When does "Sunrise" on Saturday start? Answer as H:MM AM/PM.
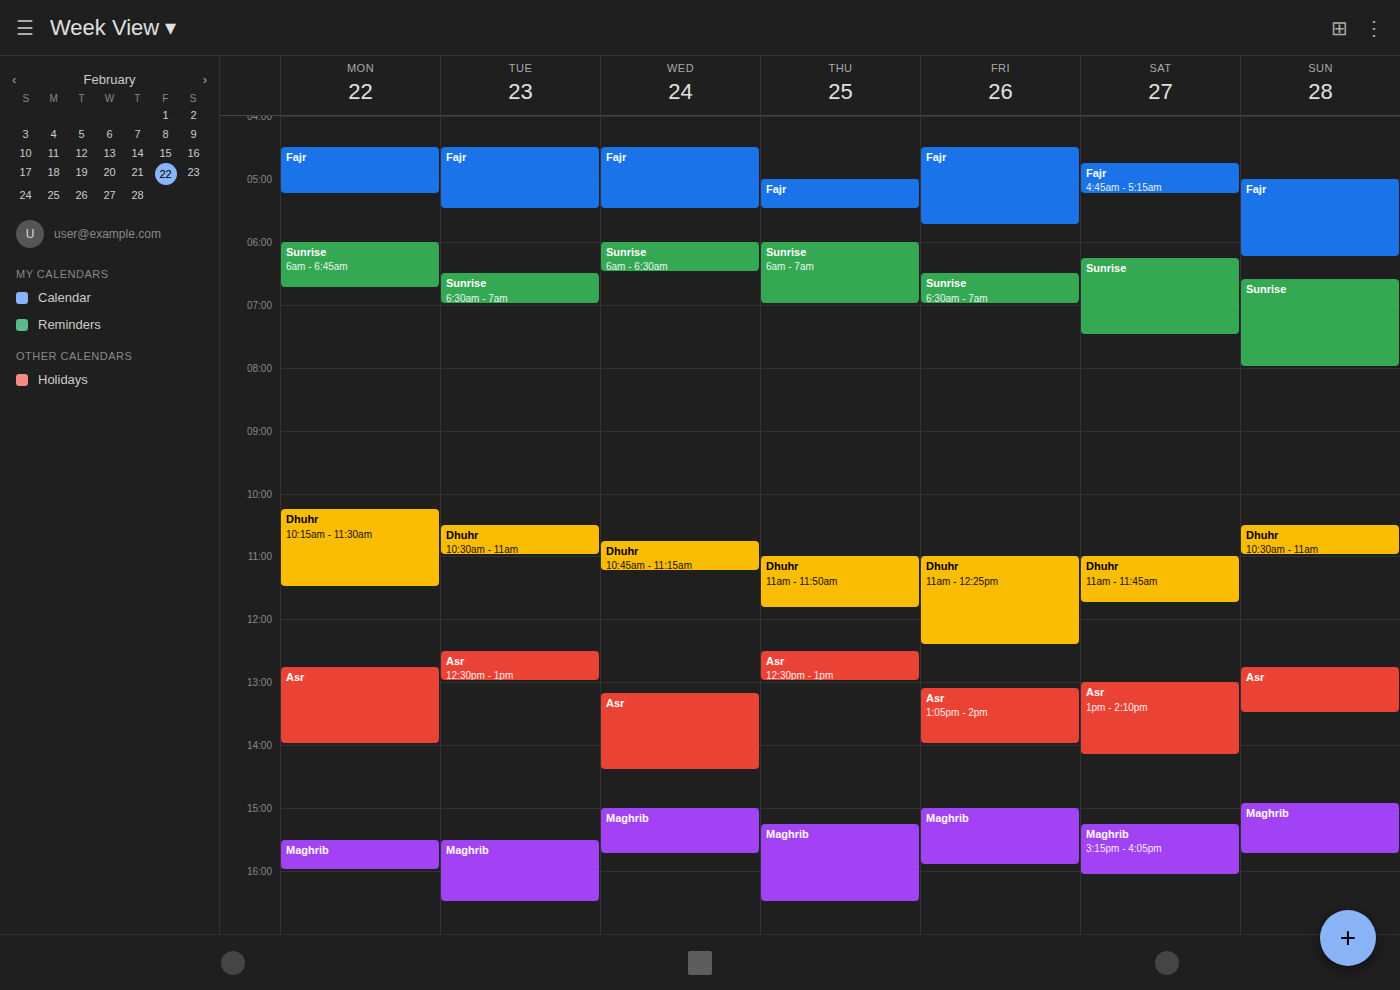
6:15 AM